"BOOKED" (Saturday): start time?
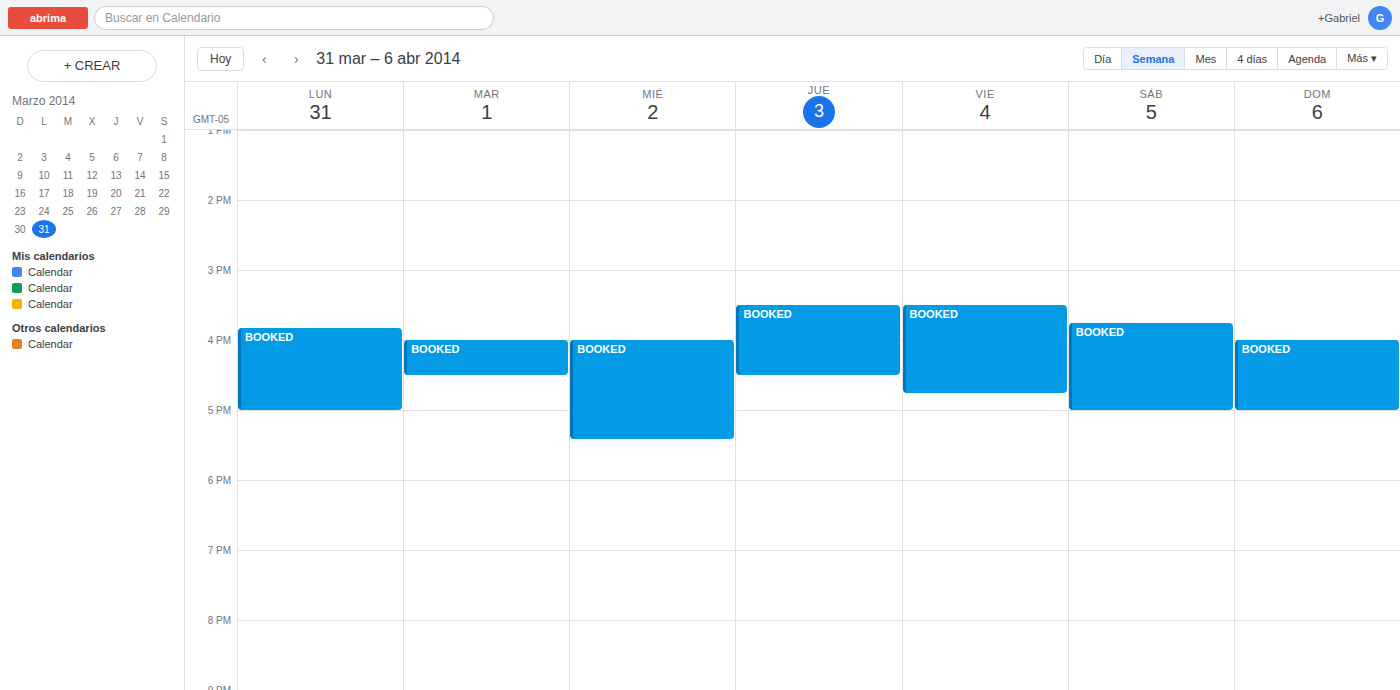
3:45 PM